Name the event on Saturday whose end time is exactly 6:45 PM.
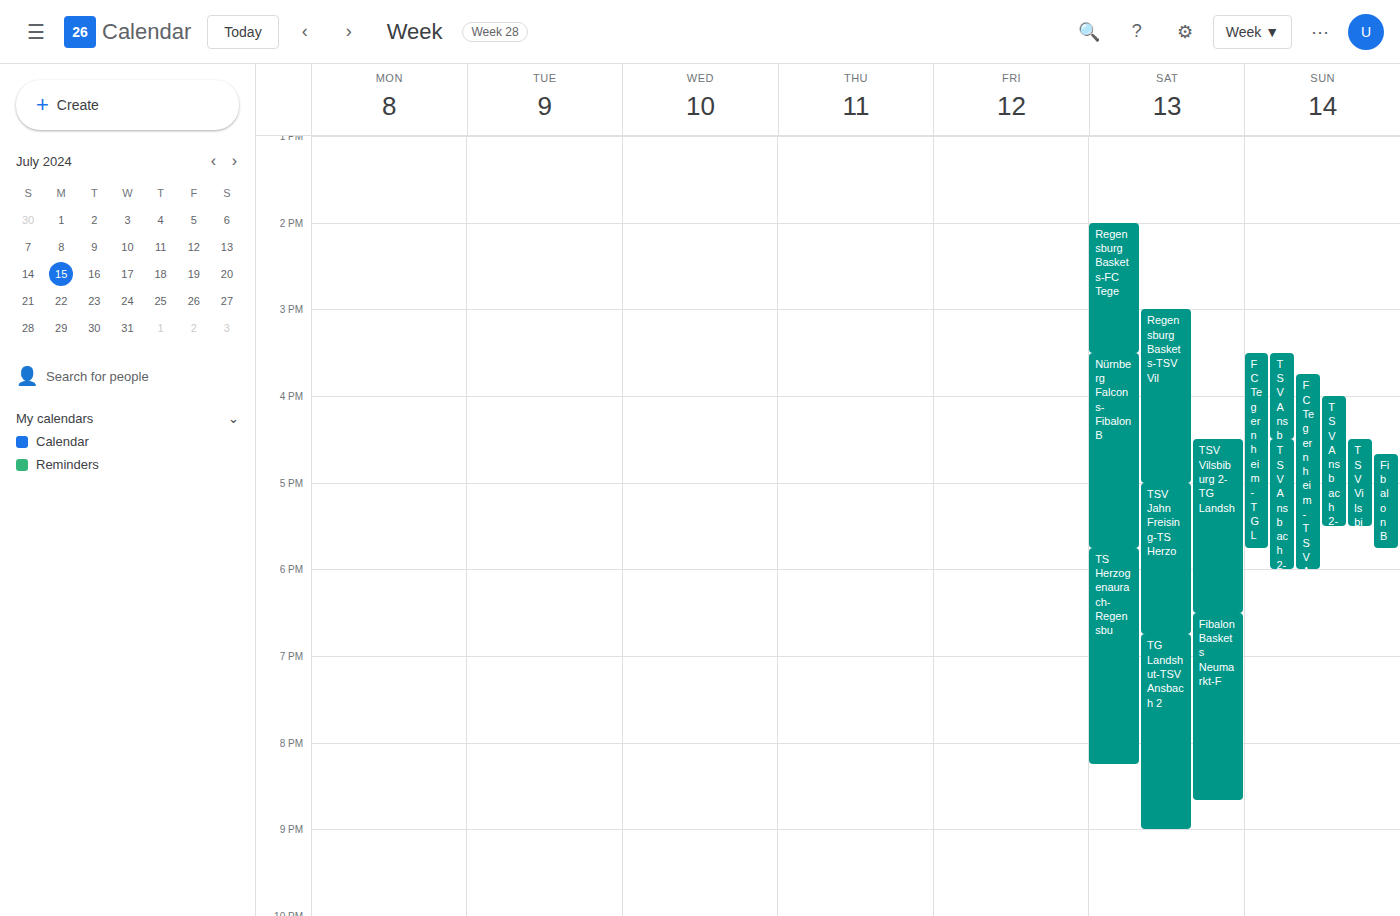
"TSV Jahn Freising-TS Herzo"